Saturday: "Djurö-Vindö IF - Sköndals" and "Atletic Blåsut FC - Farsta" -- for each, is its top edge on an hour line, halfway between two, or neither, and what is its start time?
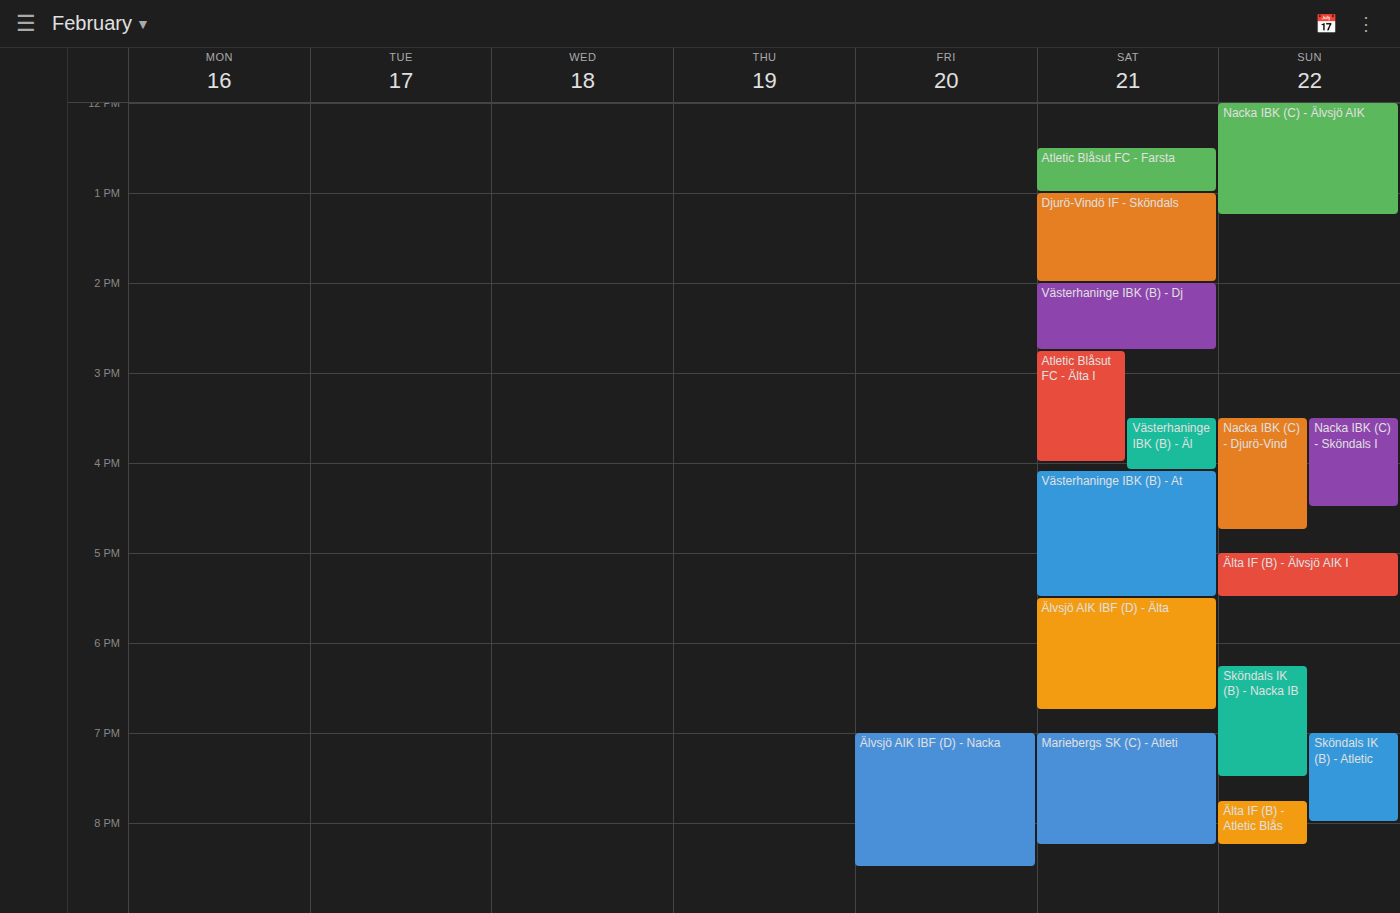
"Djurö-Vindö IF - Sköndals": 1:00 PM, exactly on the 1 PM line. "Atletic Blåsut FC - Farsta": 12:30 PM, halfway between the 12 PM and 1 PM lines.